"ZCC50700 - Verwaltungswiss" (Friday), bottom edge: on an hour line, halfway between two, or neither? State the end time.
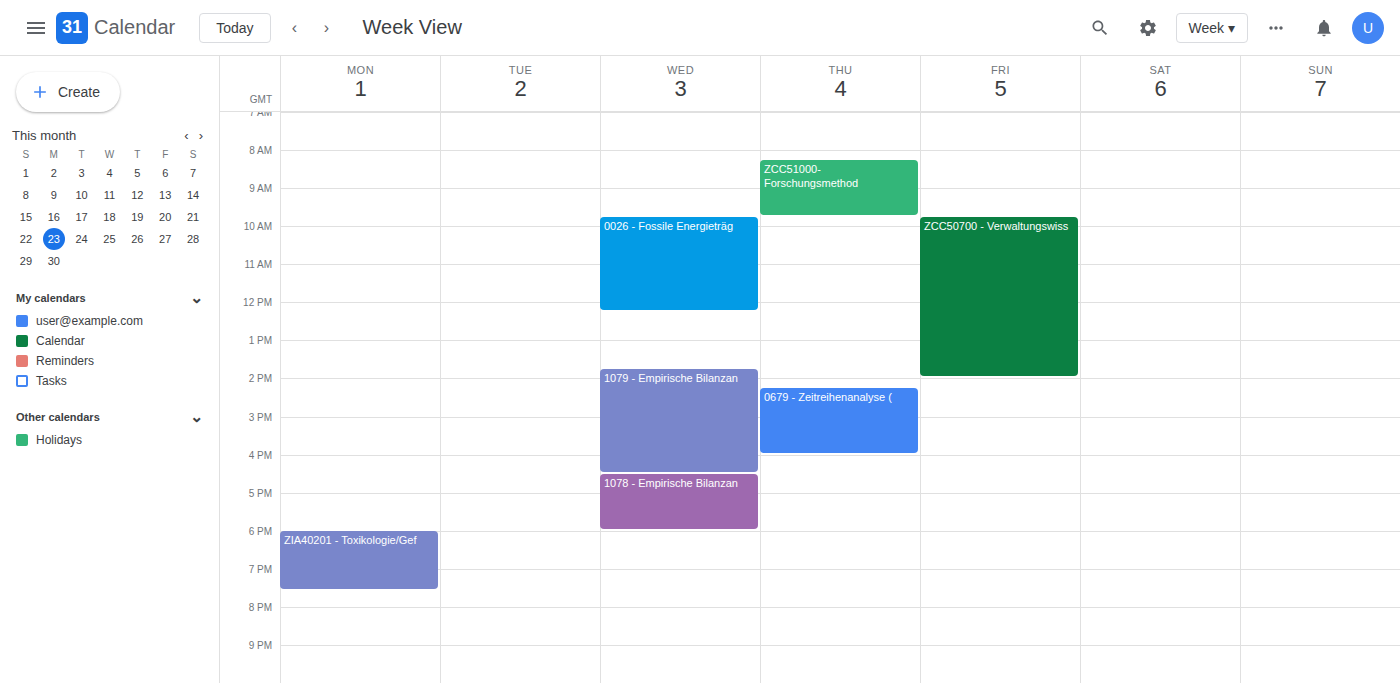
2:00 PM -- exactly on the 2 PM line.